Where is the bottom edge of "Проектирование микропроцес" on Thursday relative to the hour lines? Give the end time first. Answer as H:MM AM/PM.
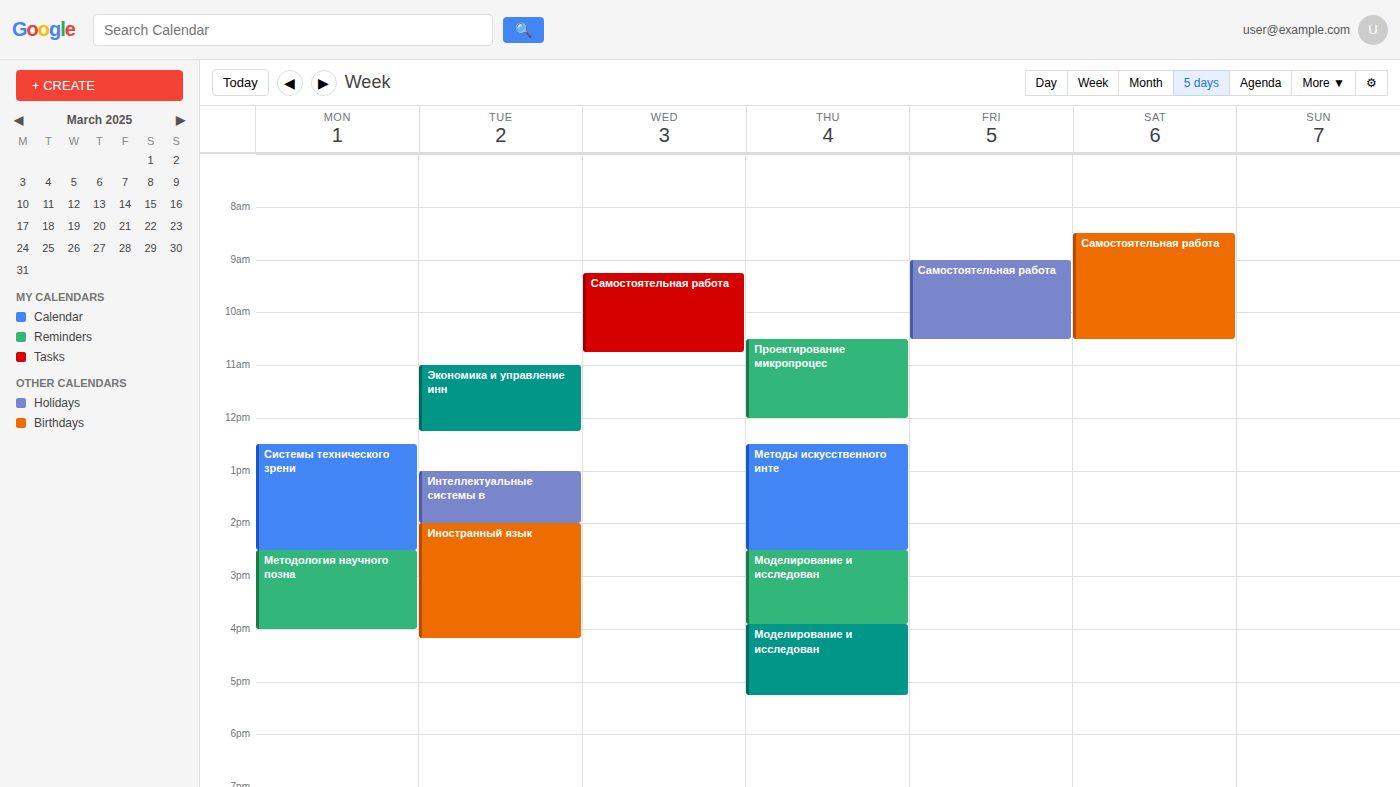
12:00 PM -- exactly on the 12 PM line.